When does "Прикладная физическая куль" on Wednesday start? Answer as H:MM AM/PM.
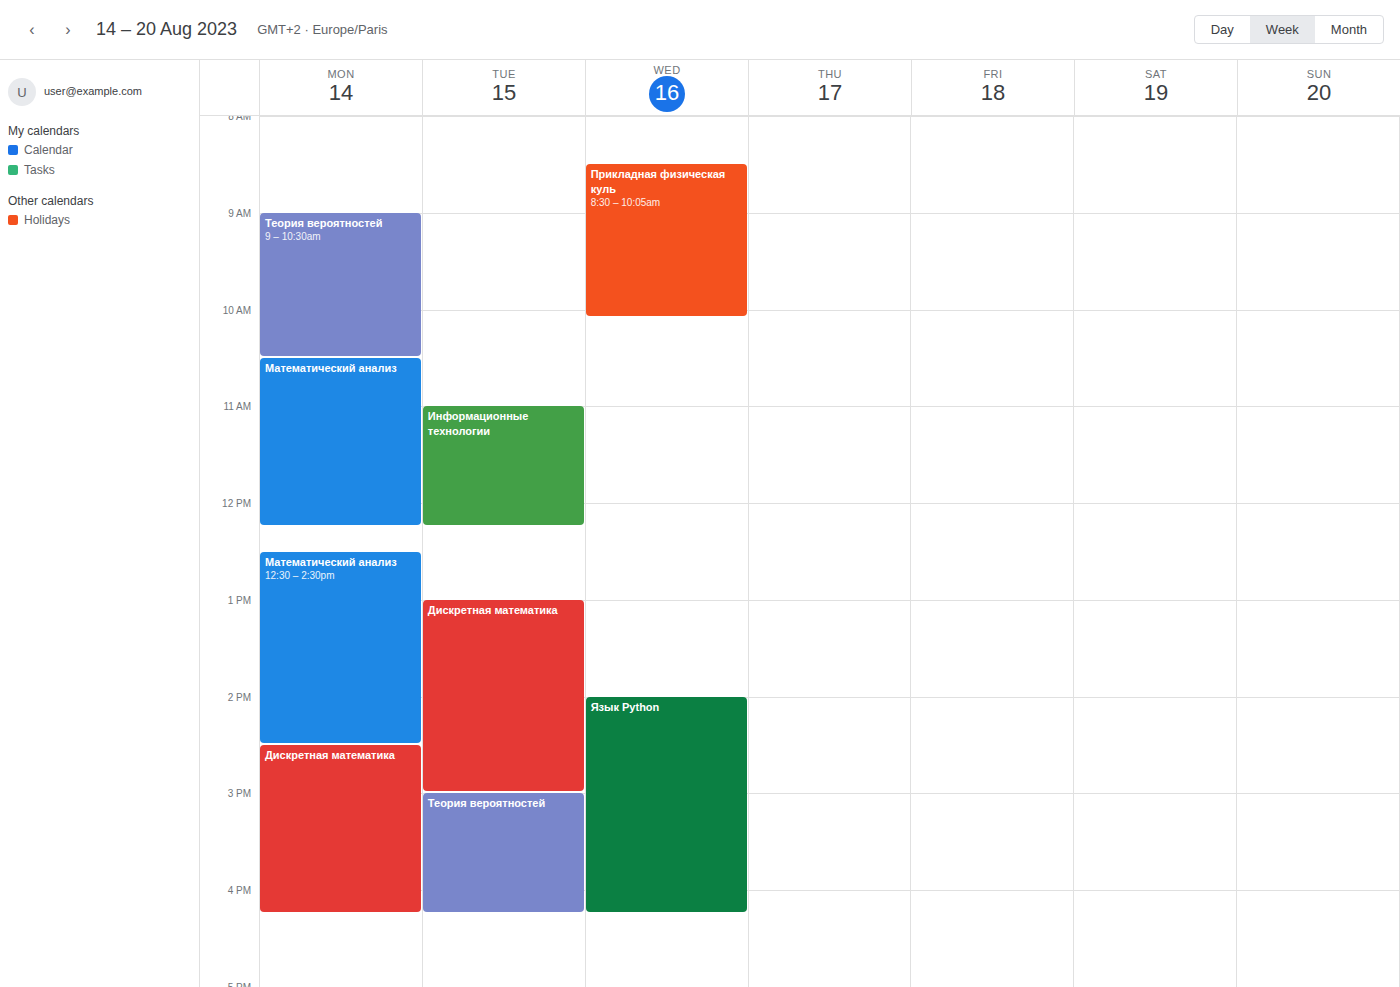
8:30 AM